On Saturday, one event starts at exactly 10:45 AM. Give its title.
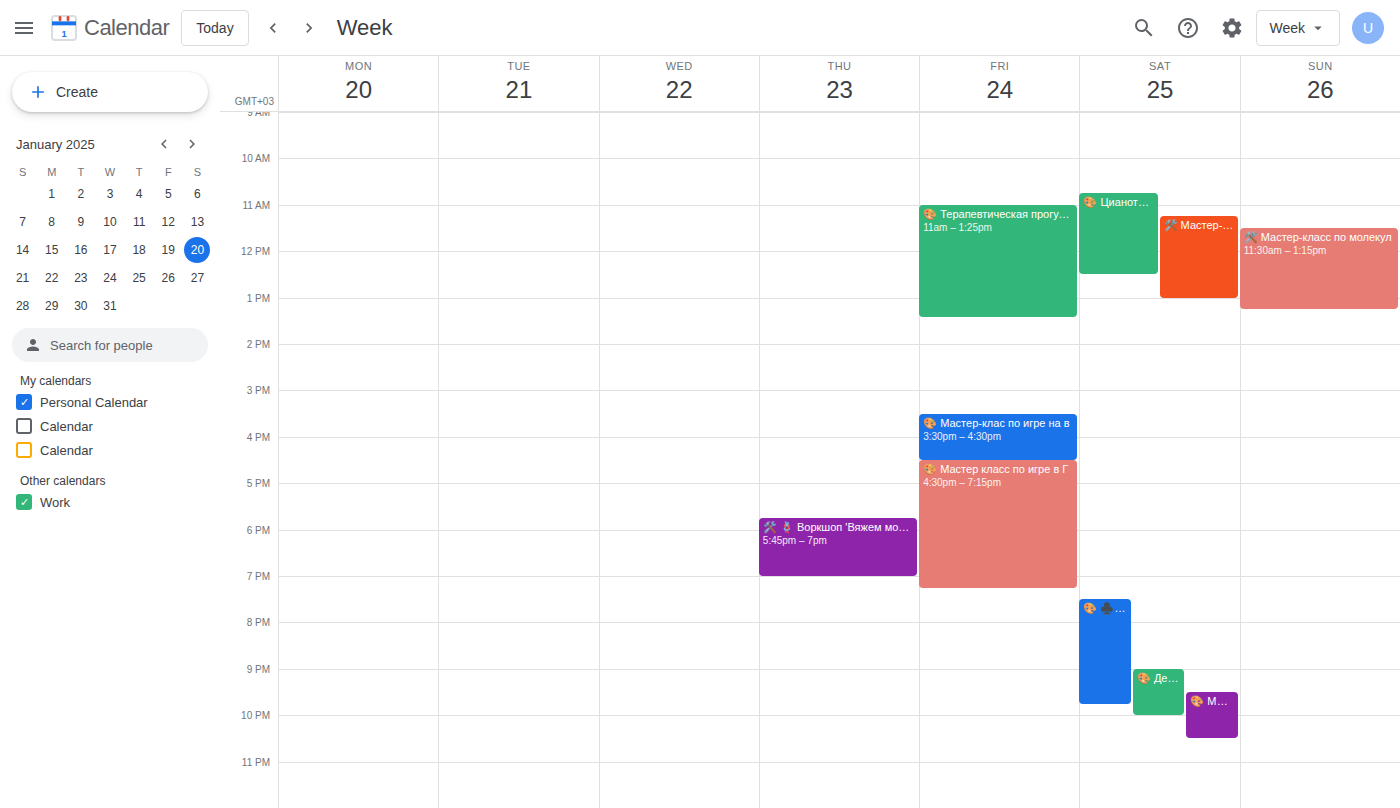
"🎨 Цианотипия"